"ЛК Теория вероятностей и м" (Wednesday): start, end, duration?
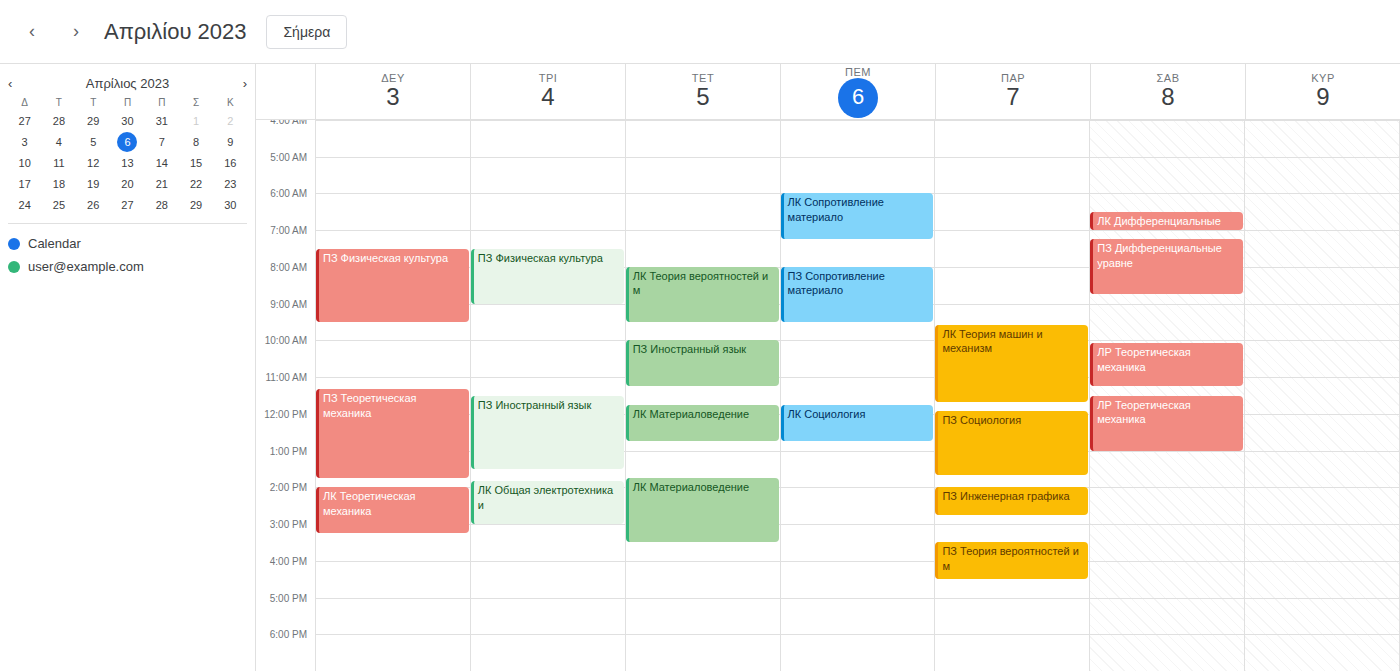
8:00 AM to 9:30 AM, 1 hour 30 minutes